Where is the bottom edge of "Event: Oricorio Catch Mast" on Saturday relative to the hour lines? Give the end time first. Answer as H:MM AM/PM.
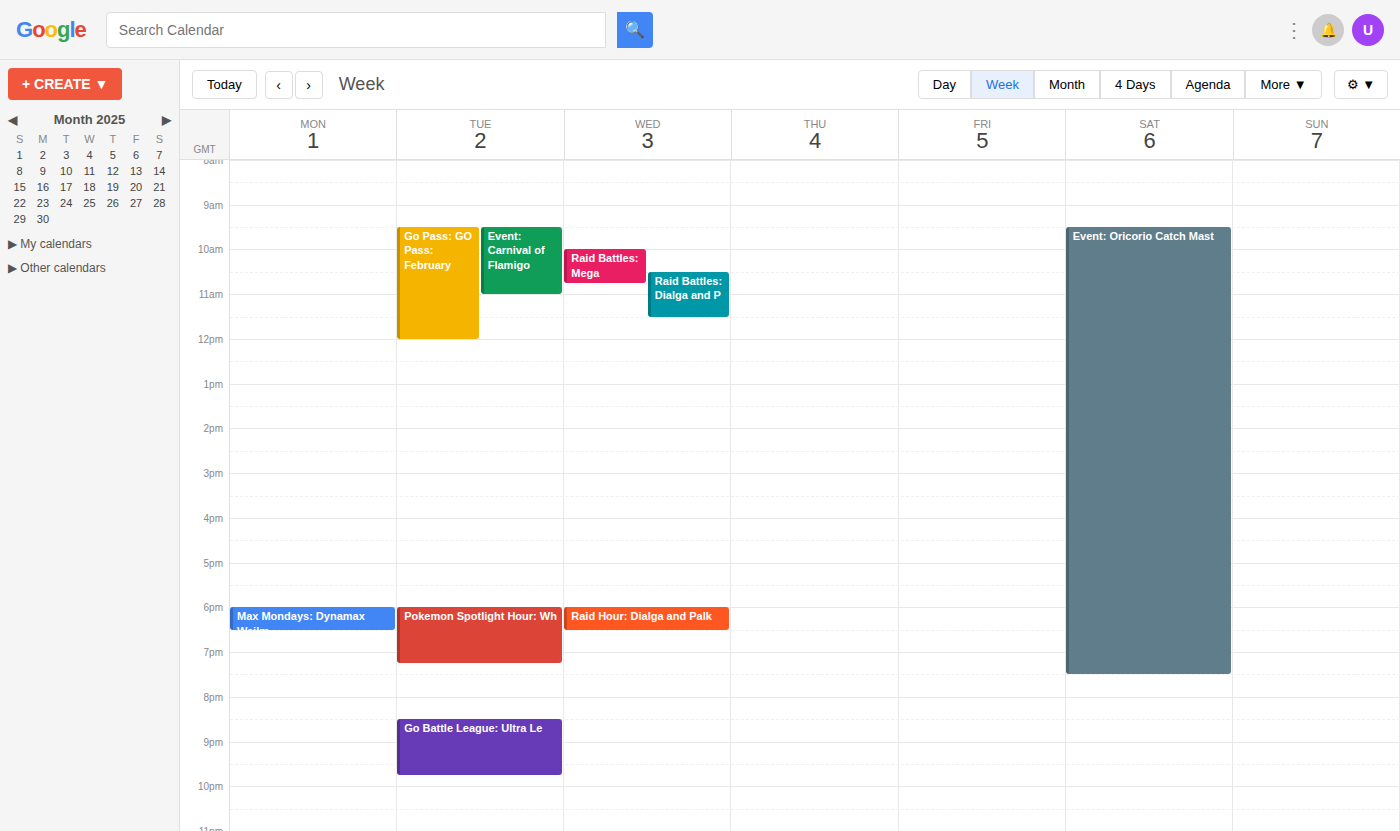
7:30 PM -- halfway between the 7 PM and 8 PM lines.